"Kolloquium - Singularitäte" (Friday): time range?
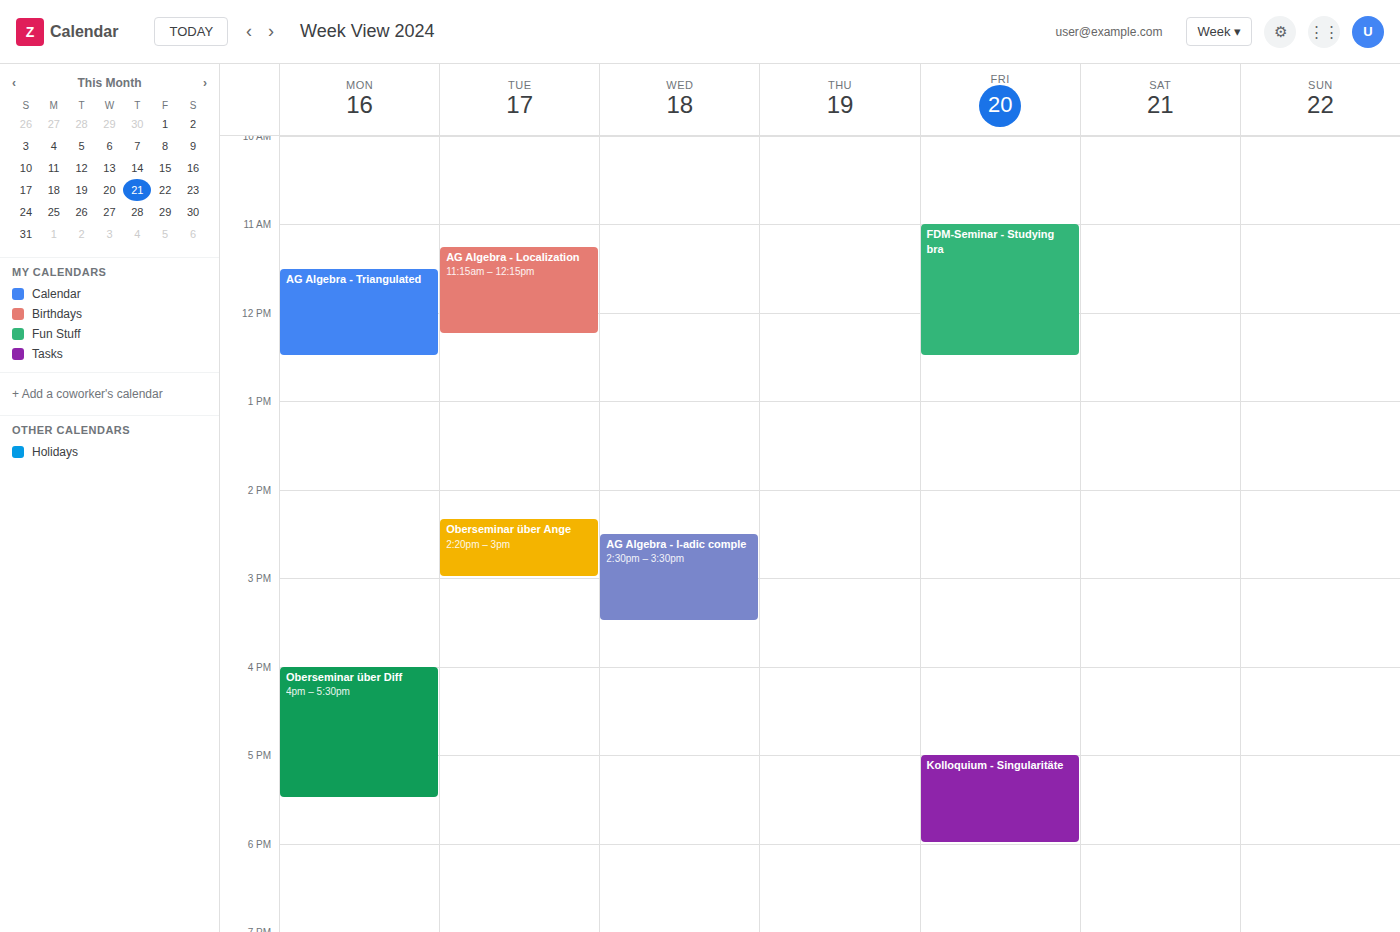
5:00 PM to 6:00 PM